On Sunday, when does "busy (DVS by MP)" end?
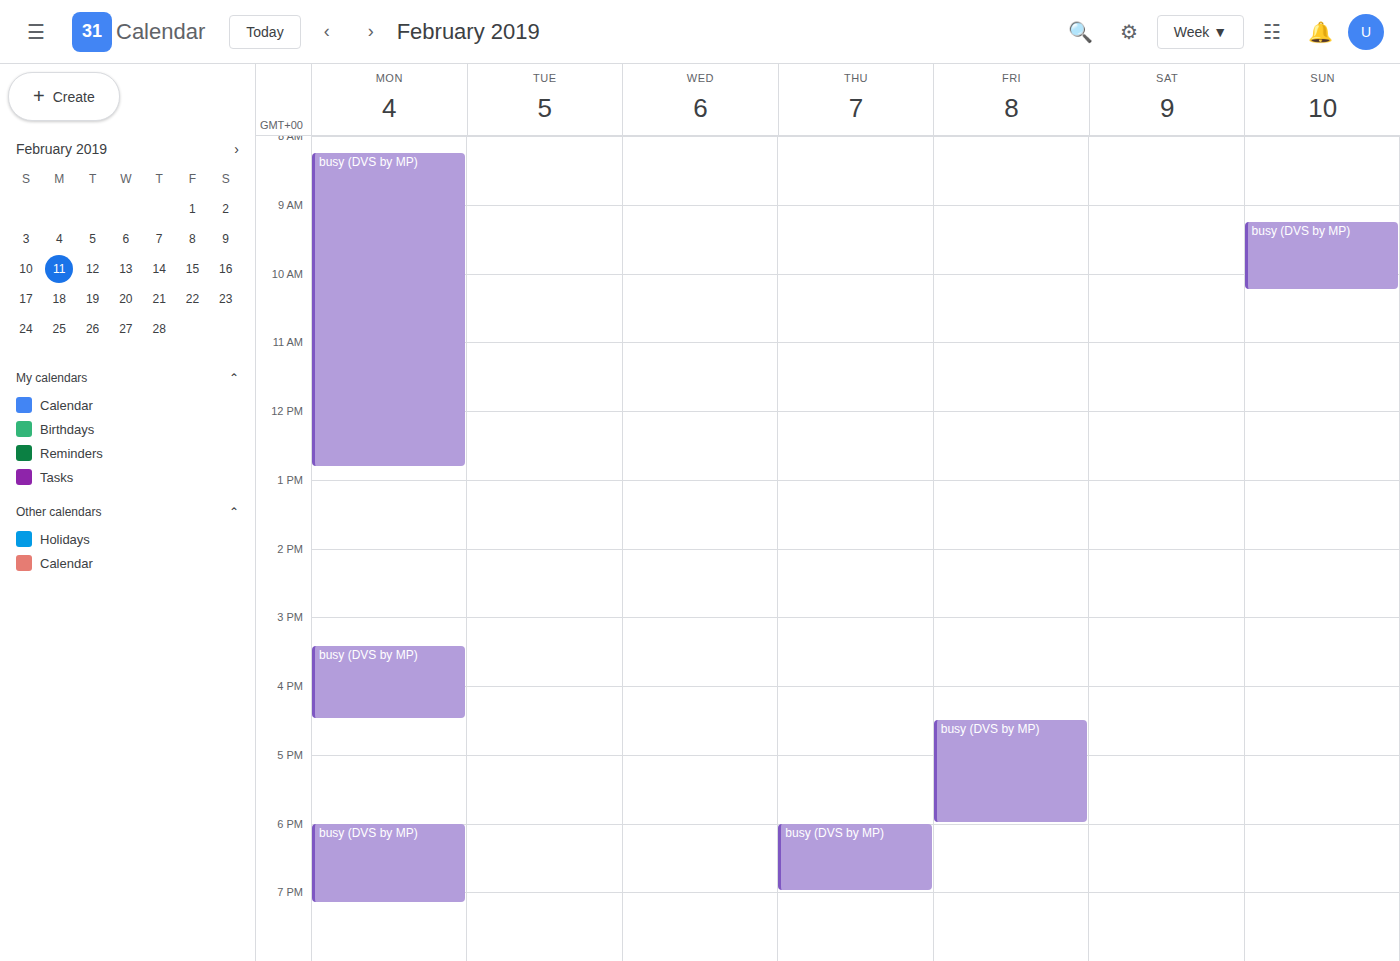
10:15 AM